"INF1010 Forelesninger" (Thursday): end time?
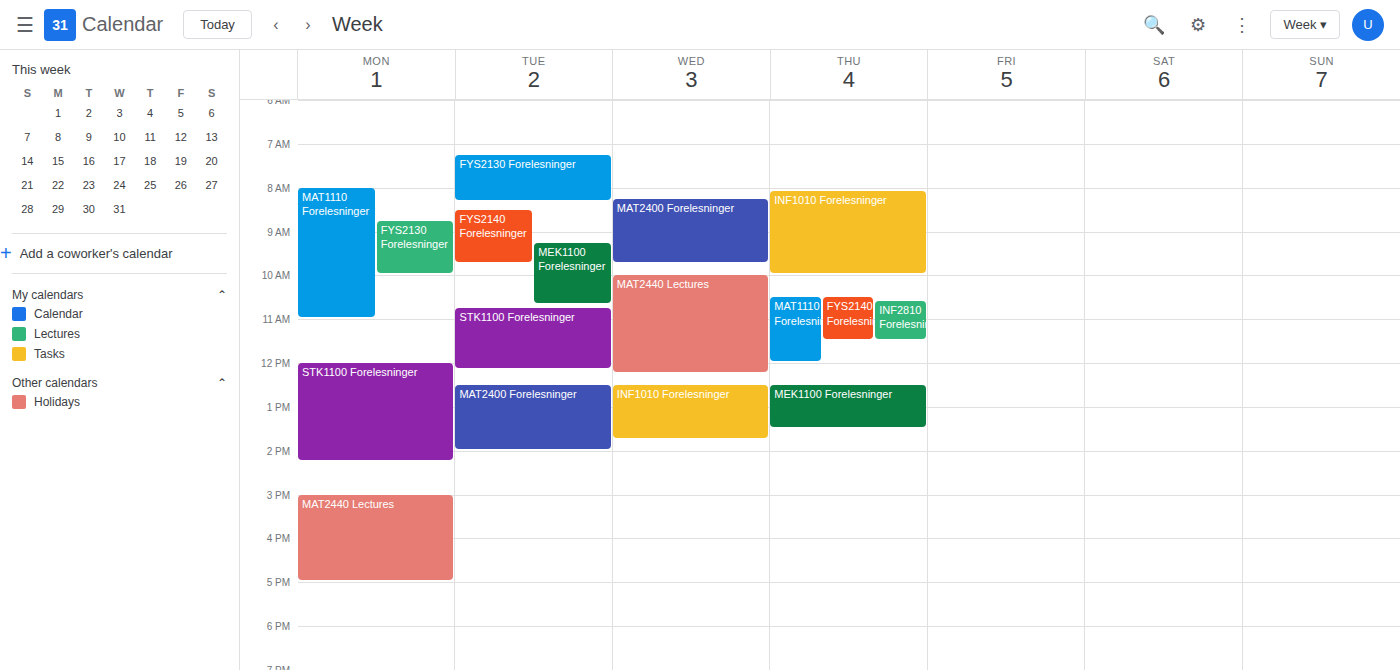
10:00 AM